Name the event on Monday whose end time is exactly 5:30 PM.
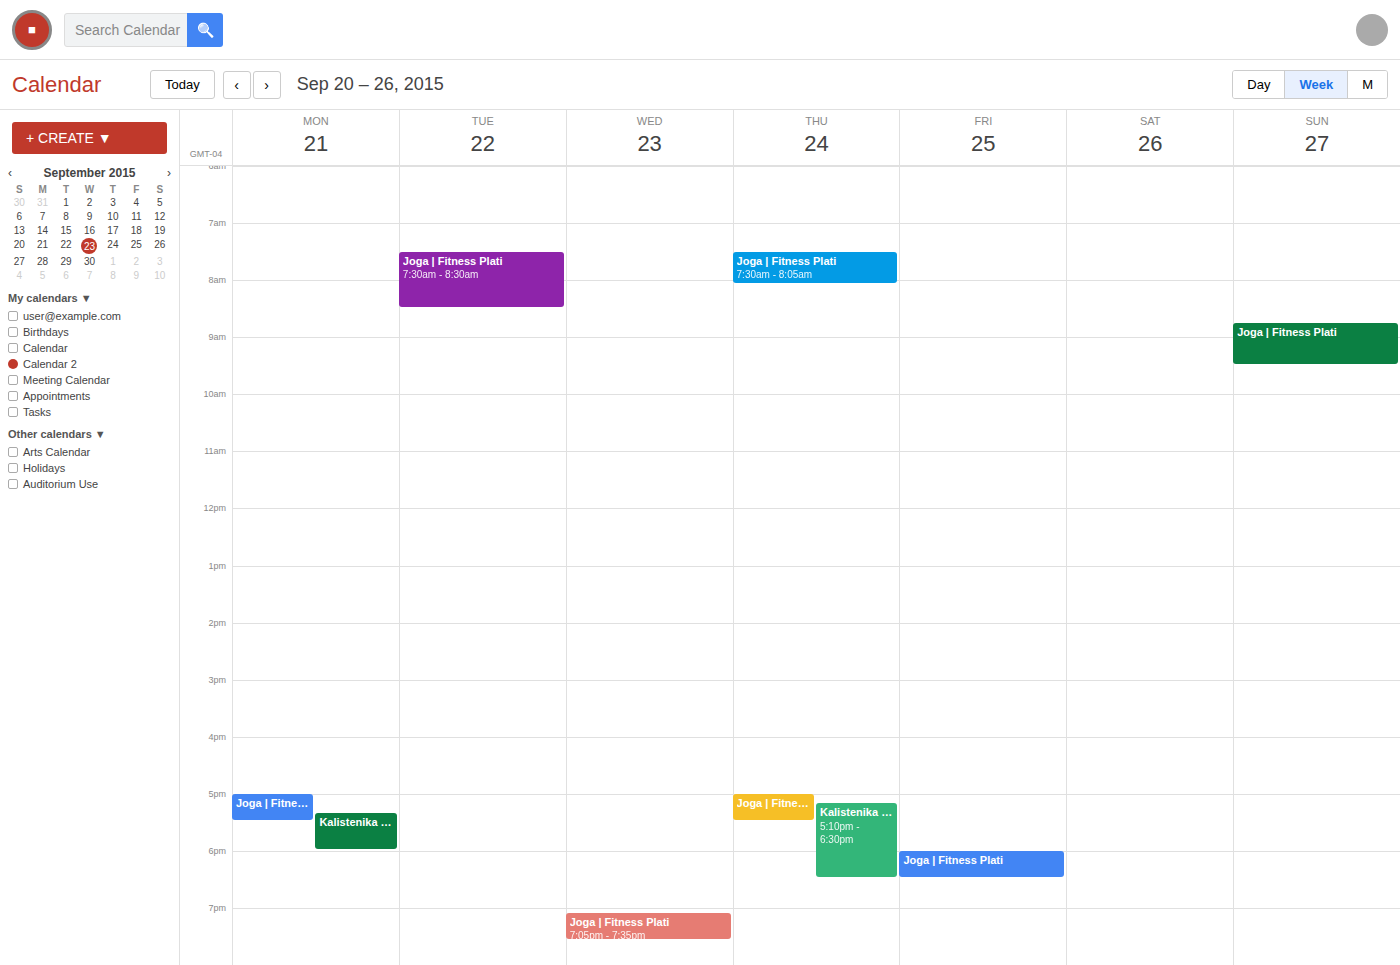
"Joga | Fitness Plati"